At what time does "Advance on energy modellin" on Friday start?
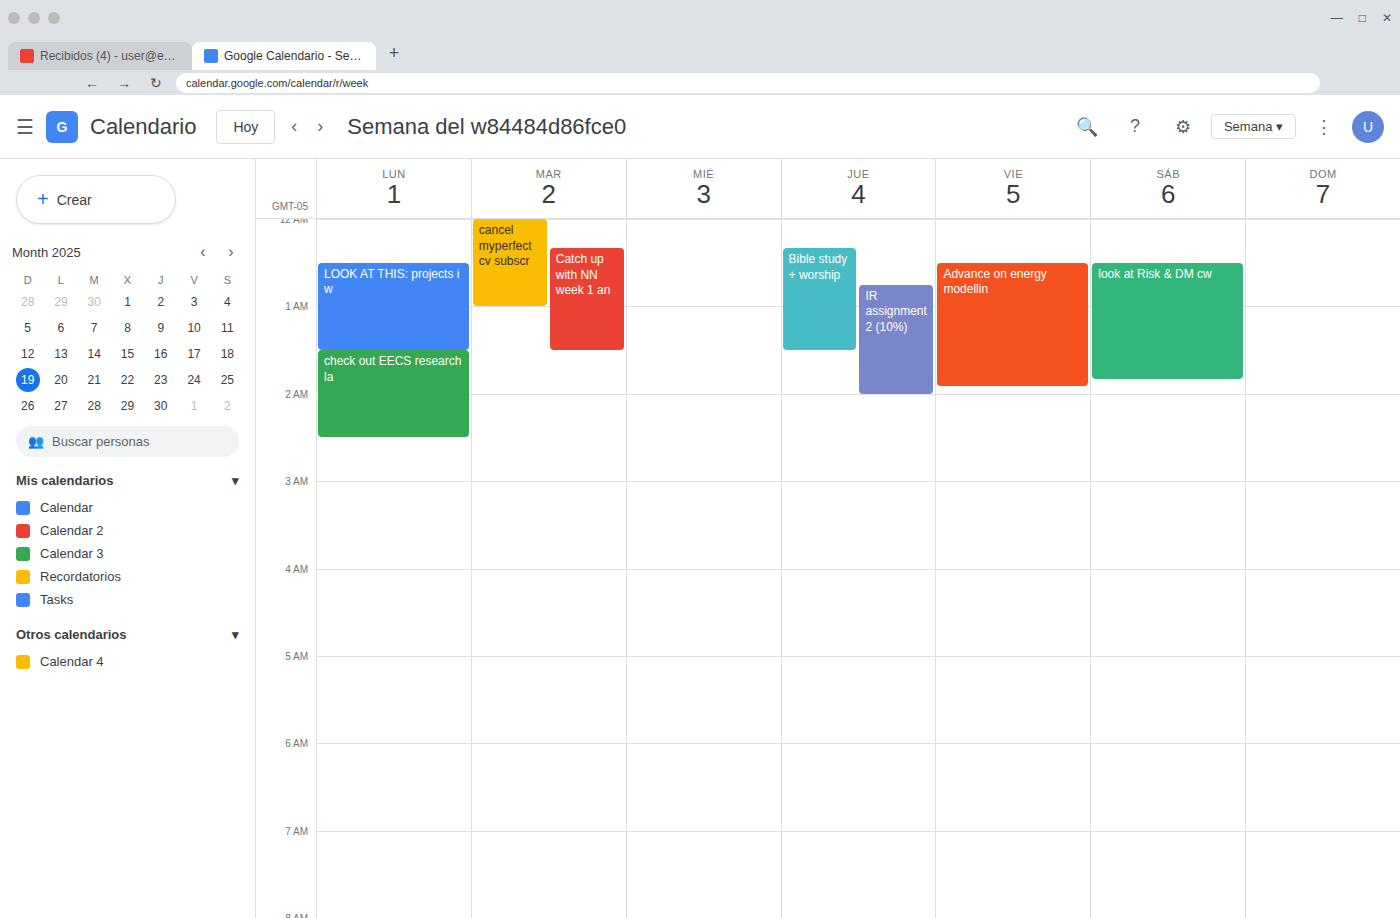
12:30 AM